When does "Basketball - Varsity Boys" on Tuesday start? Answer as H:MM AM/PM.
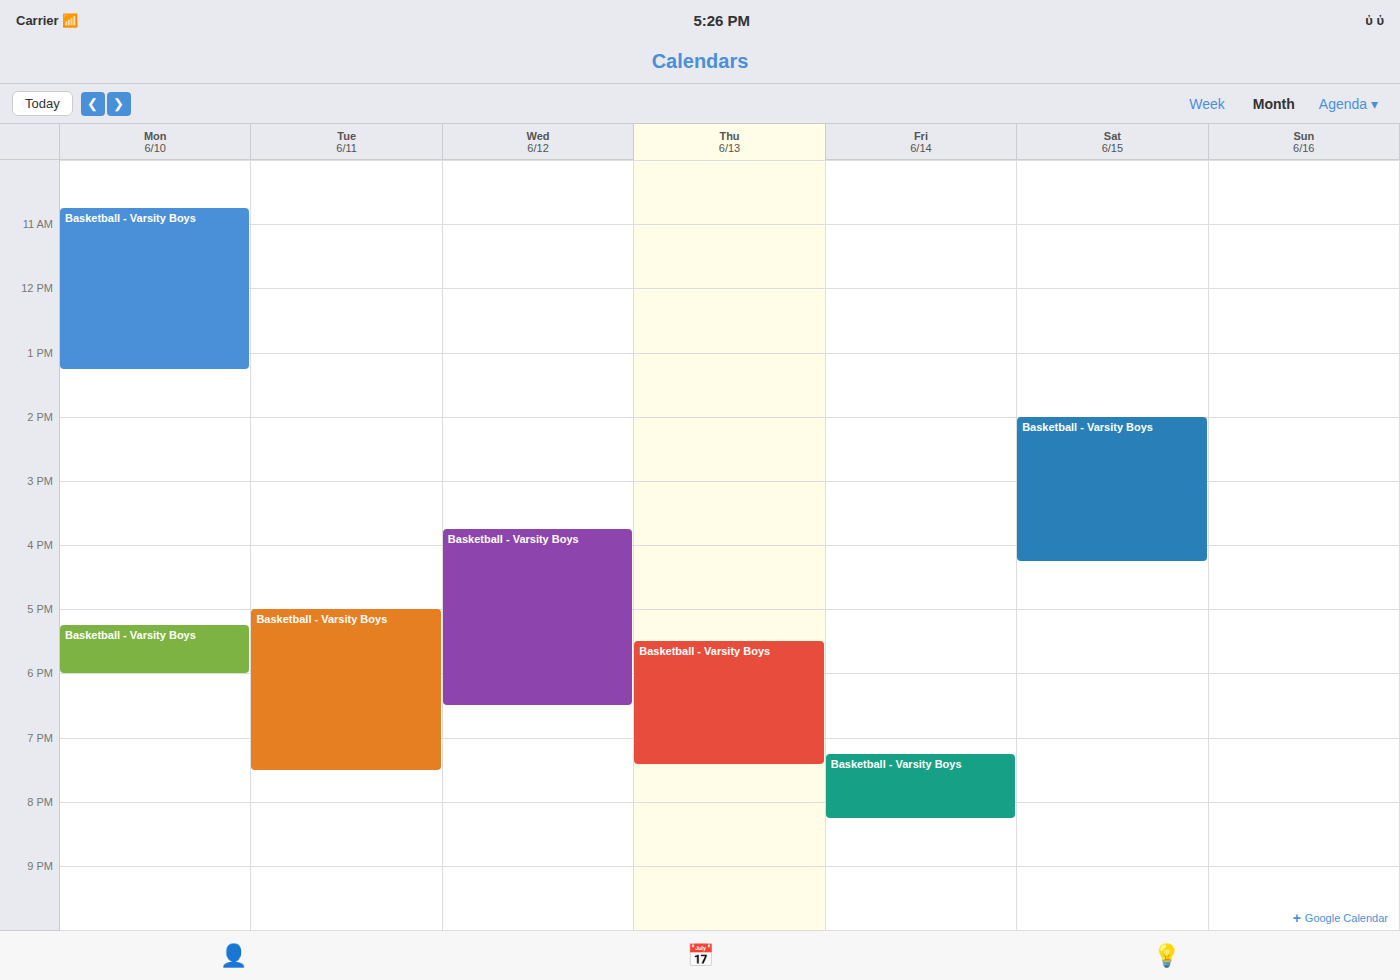
5:00 PM